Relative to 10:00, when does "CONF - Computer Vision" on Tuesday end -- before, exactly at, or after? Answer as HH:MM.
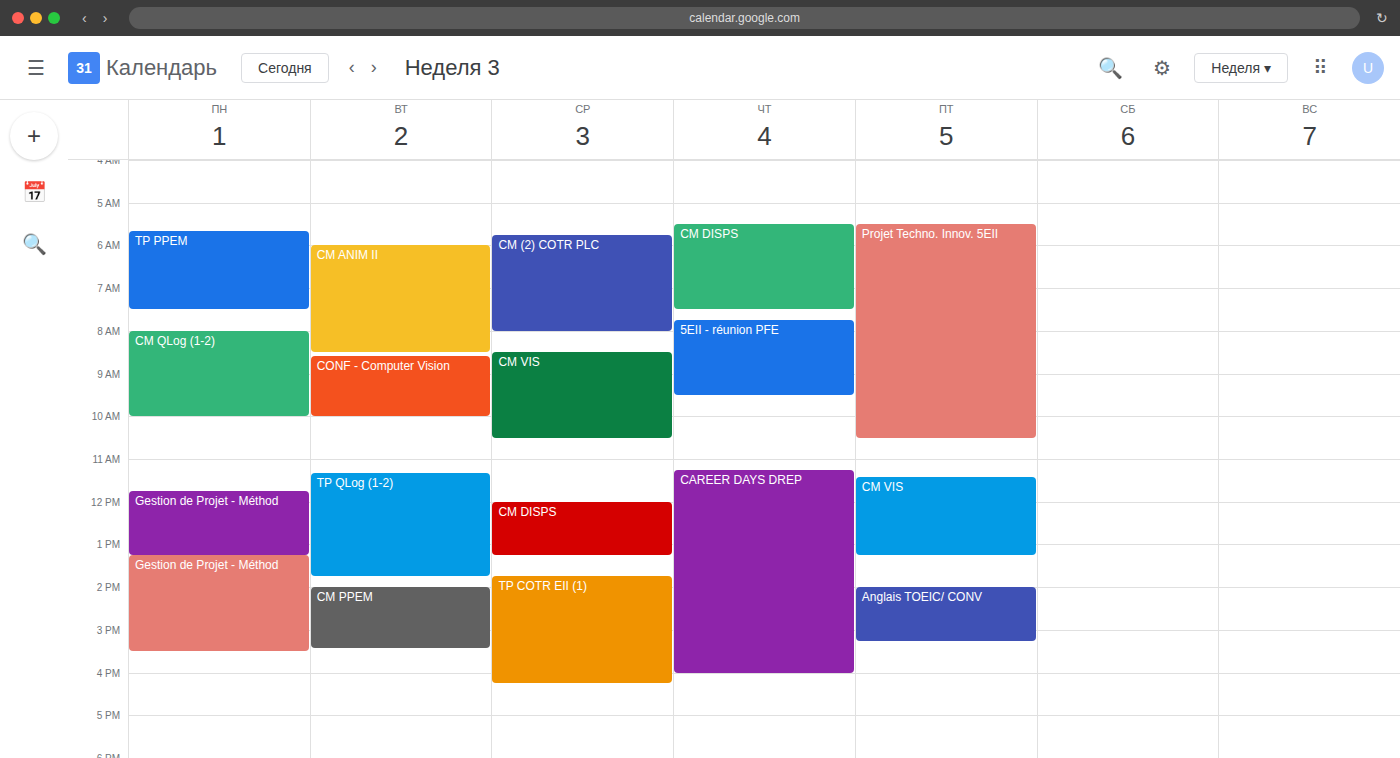
10:00 -- exactly at 10:00, on the 10:00 line.